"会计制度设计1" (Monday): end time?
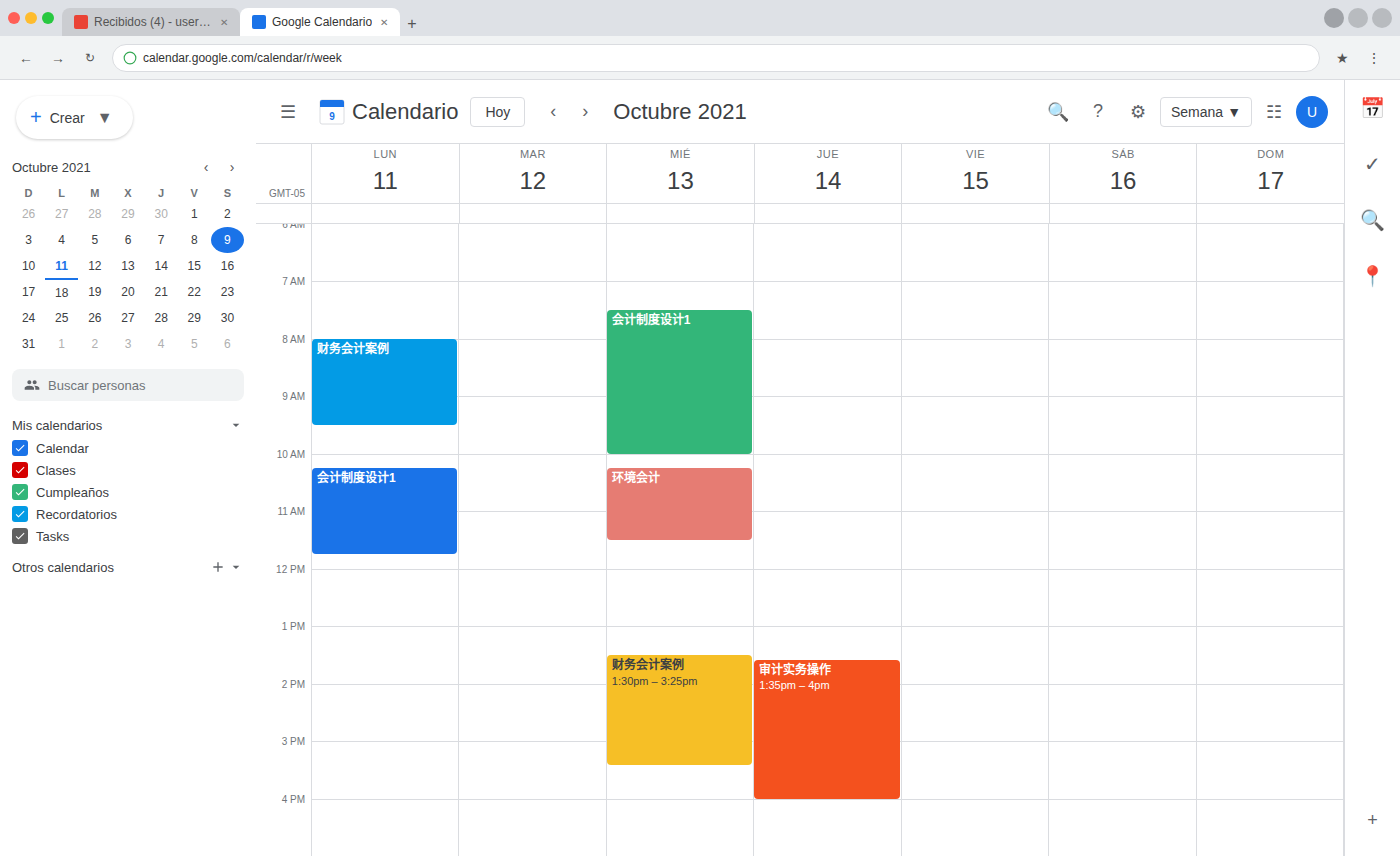
11:45